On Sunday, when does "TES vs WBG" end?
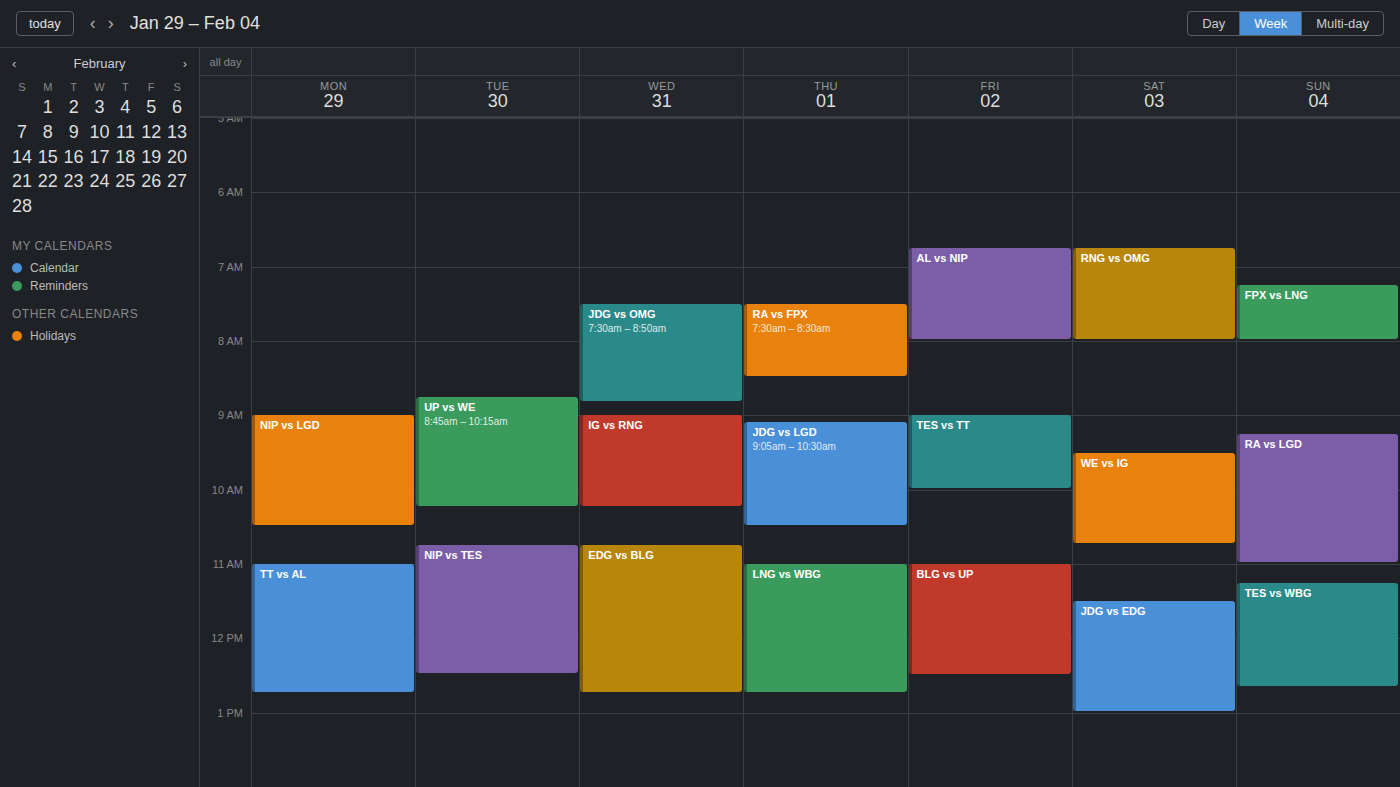
12:40 PM